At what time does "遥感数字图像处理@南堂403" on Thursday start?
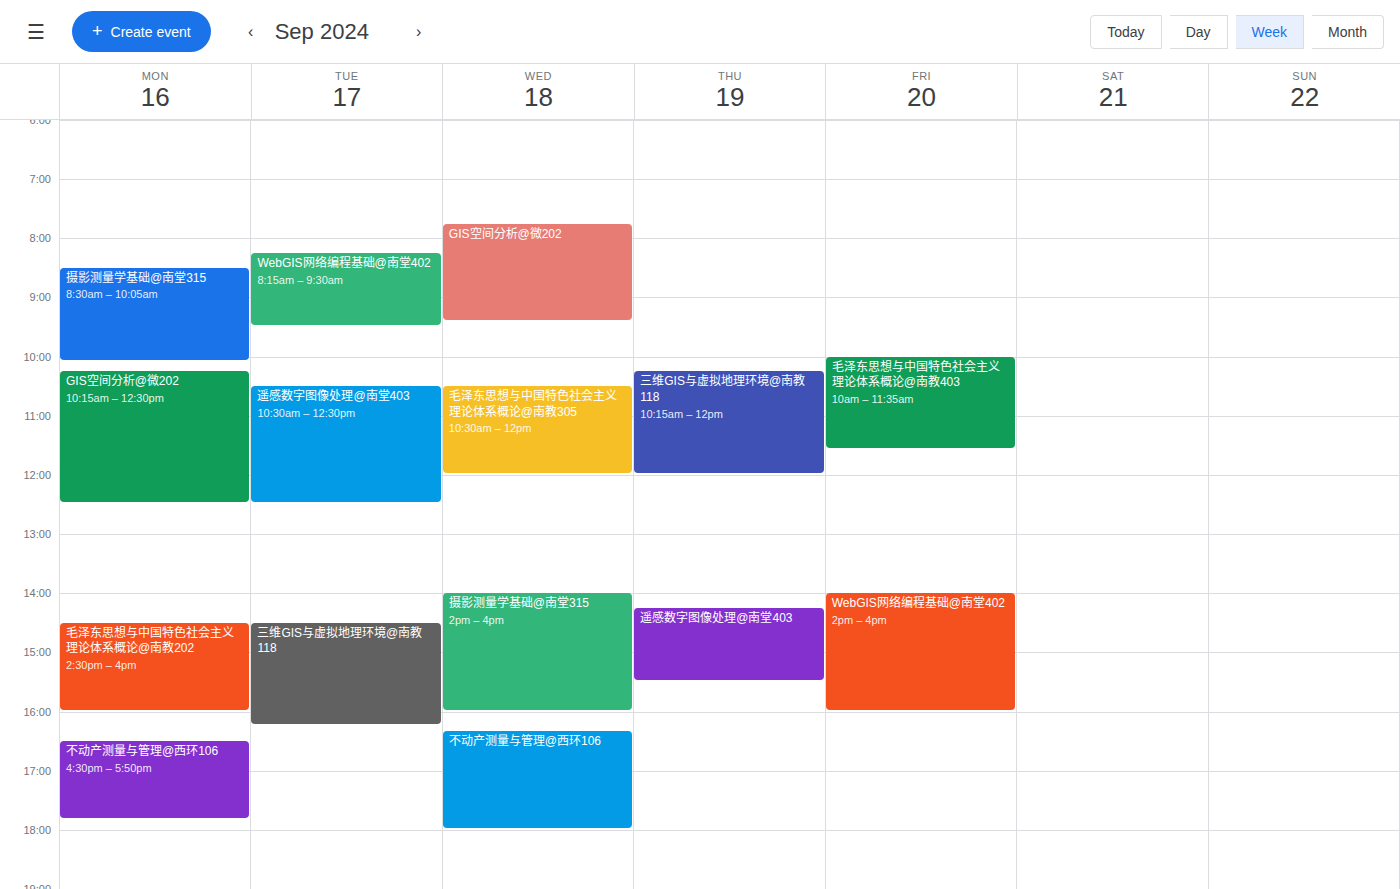
2:15 PM